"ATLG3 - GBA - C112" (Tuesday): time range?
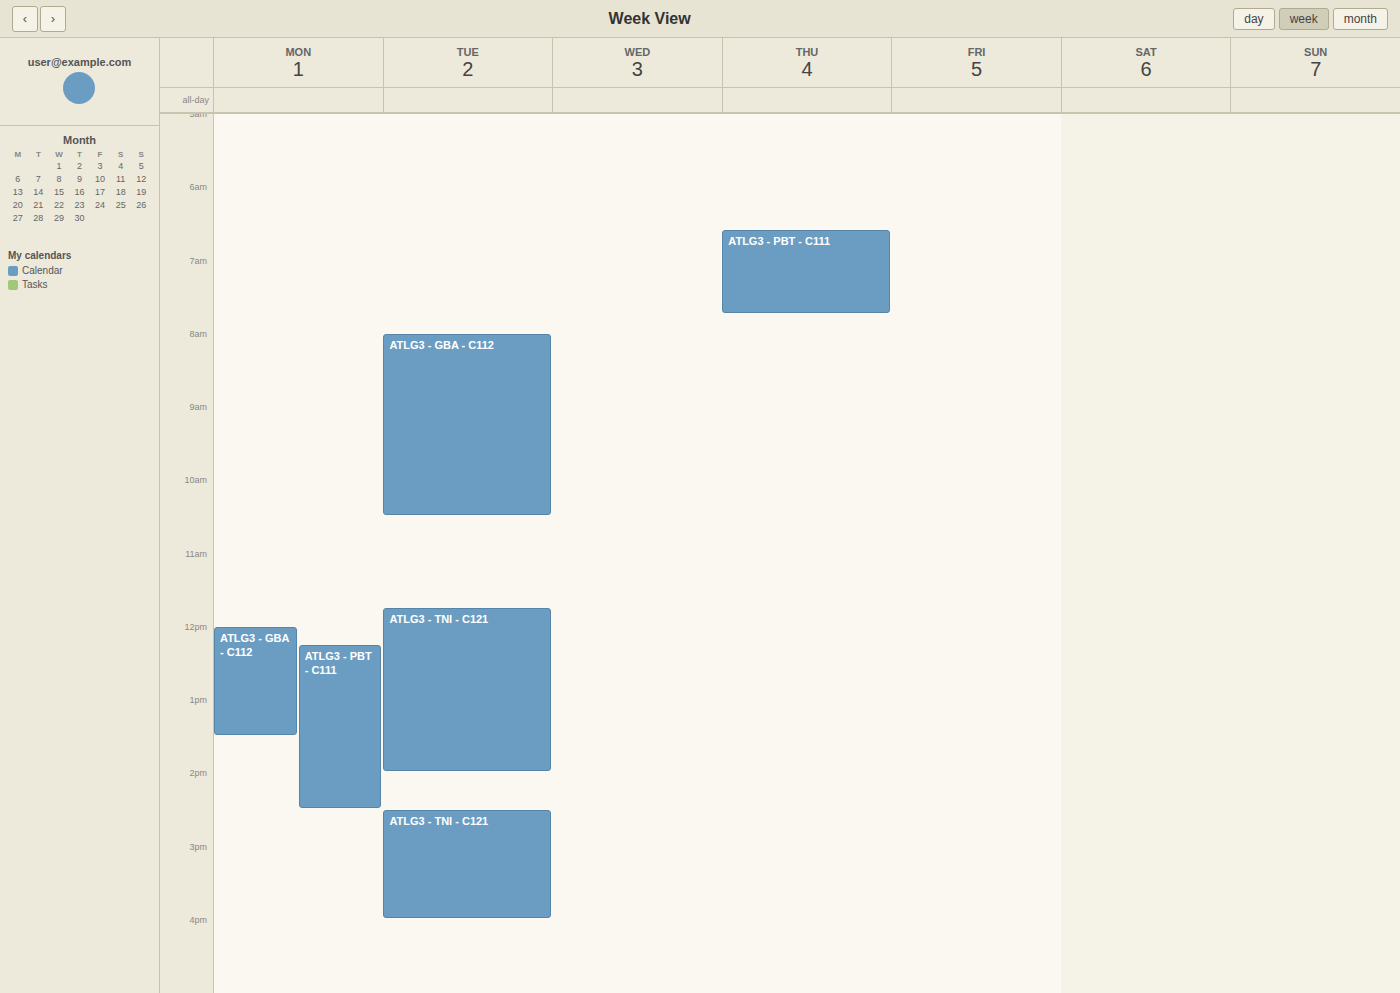
8:00 AM to 10:30 AM